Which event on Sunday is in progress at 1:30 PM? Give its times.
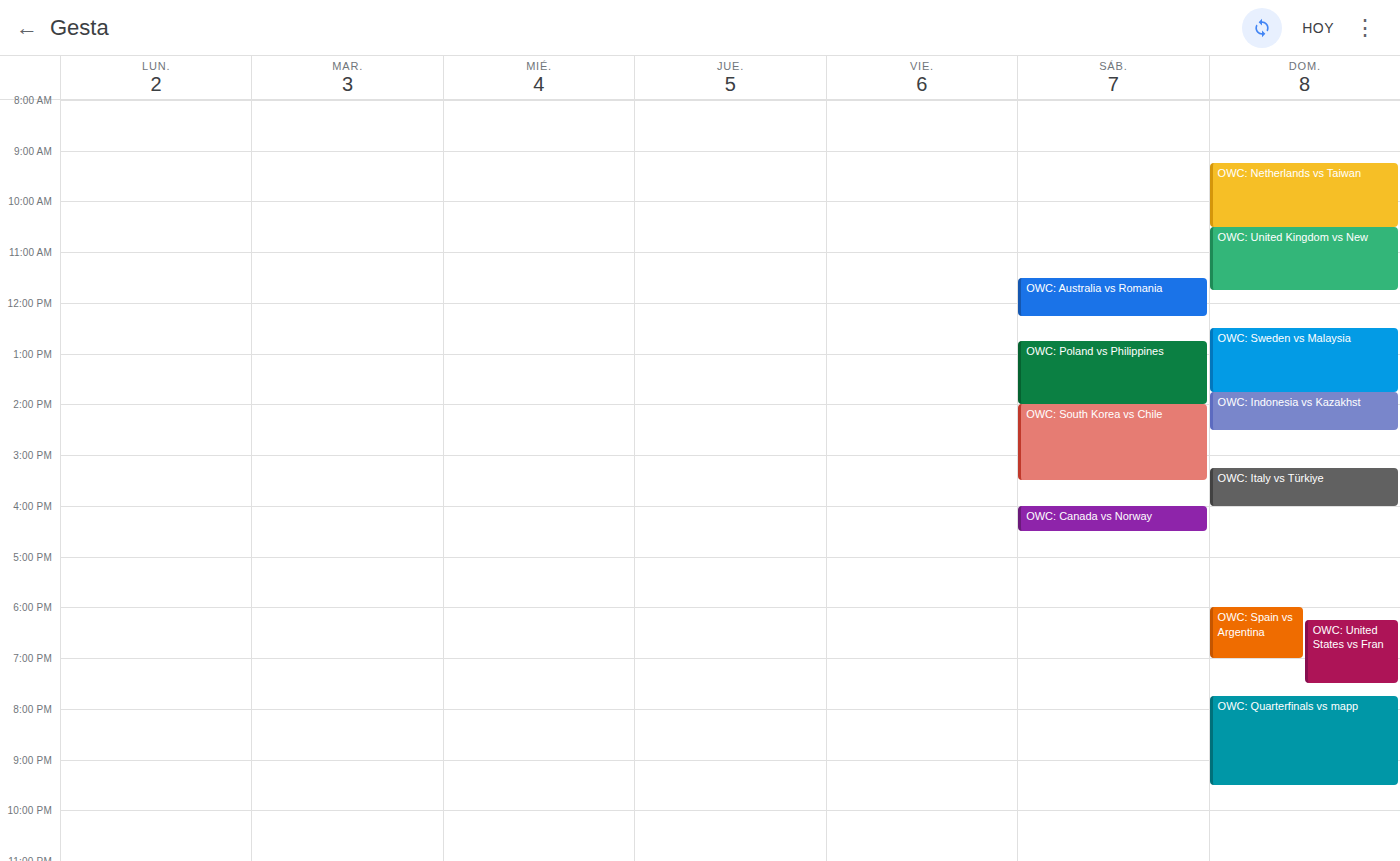
"OWC: Sweden vs Malaysia", 12:30 PM to 1:45 PM